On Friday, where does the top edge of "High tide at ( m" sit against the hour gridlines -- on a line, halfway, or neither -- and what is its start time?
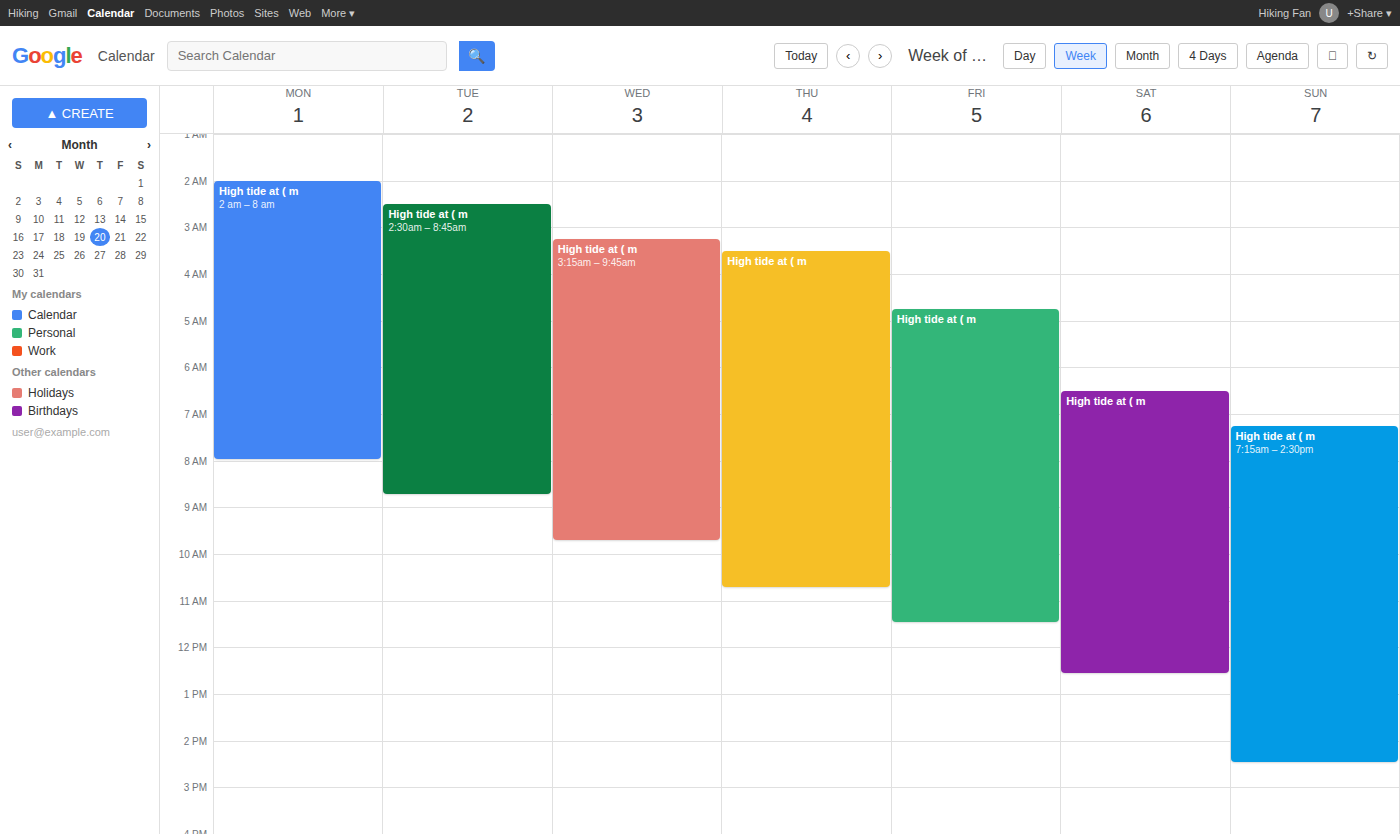
4:45 AM -- neither: three quarters of the way from the 4 AM line to the 5 AM line.